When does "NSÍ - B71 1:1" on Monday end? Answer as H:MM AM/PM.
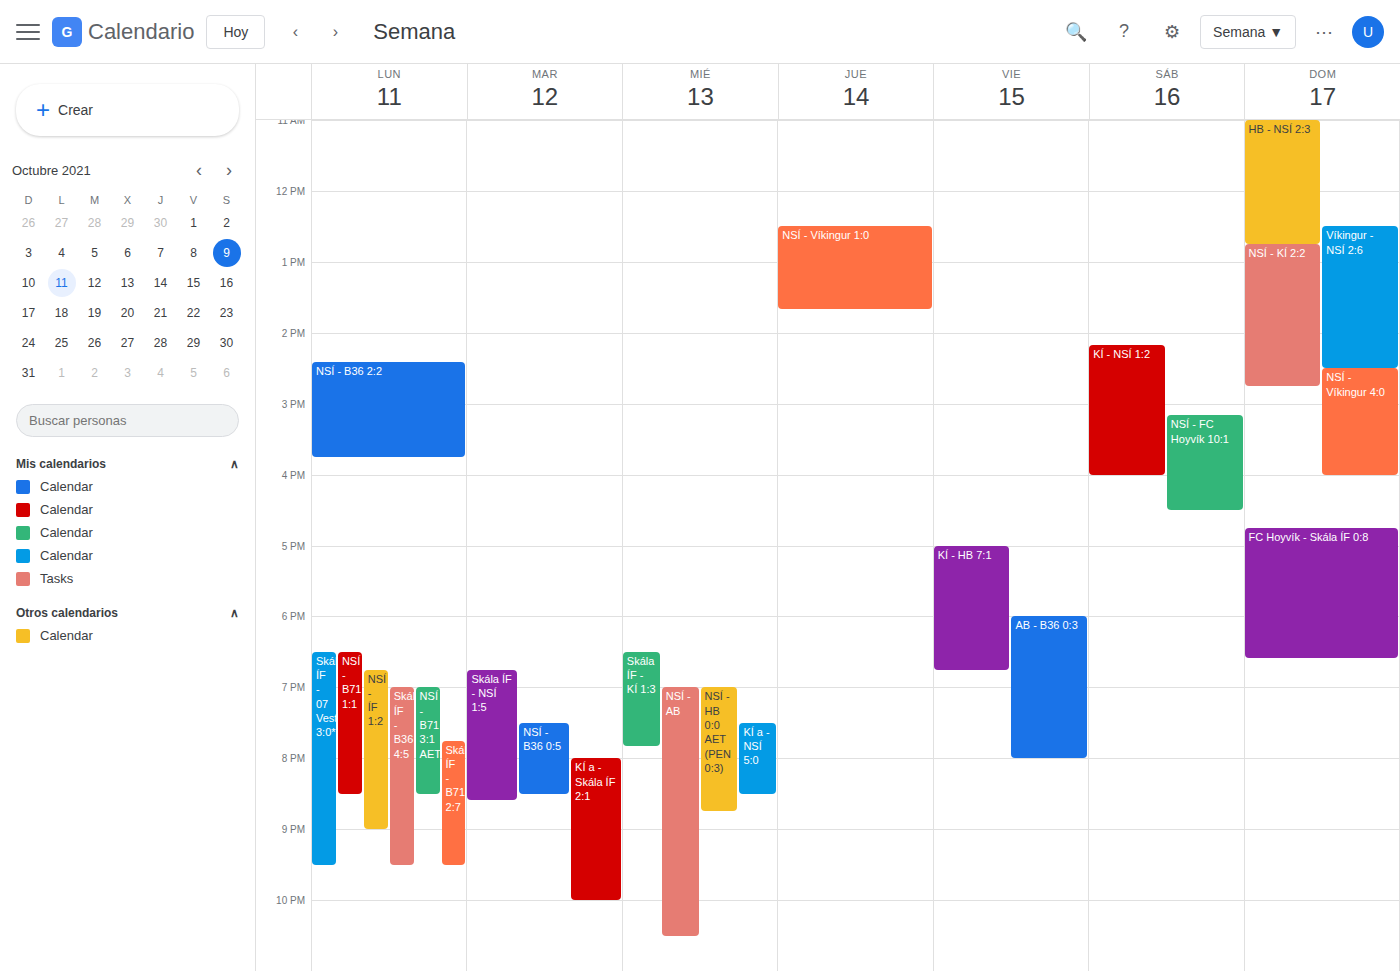
8:30 PM